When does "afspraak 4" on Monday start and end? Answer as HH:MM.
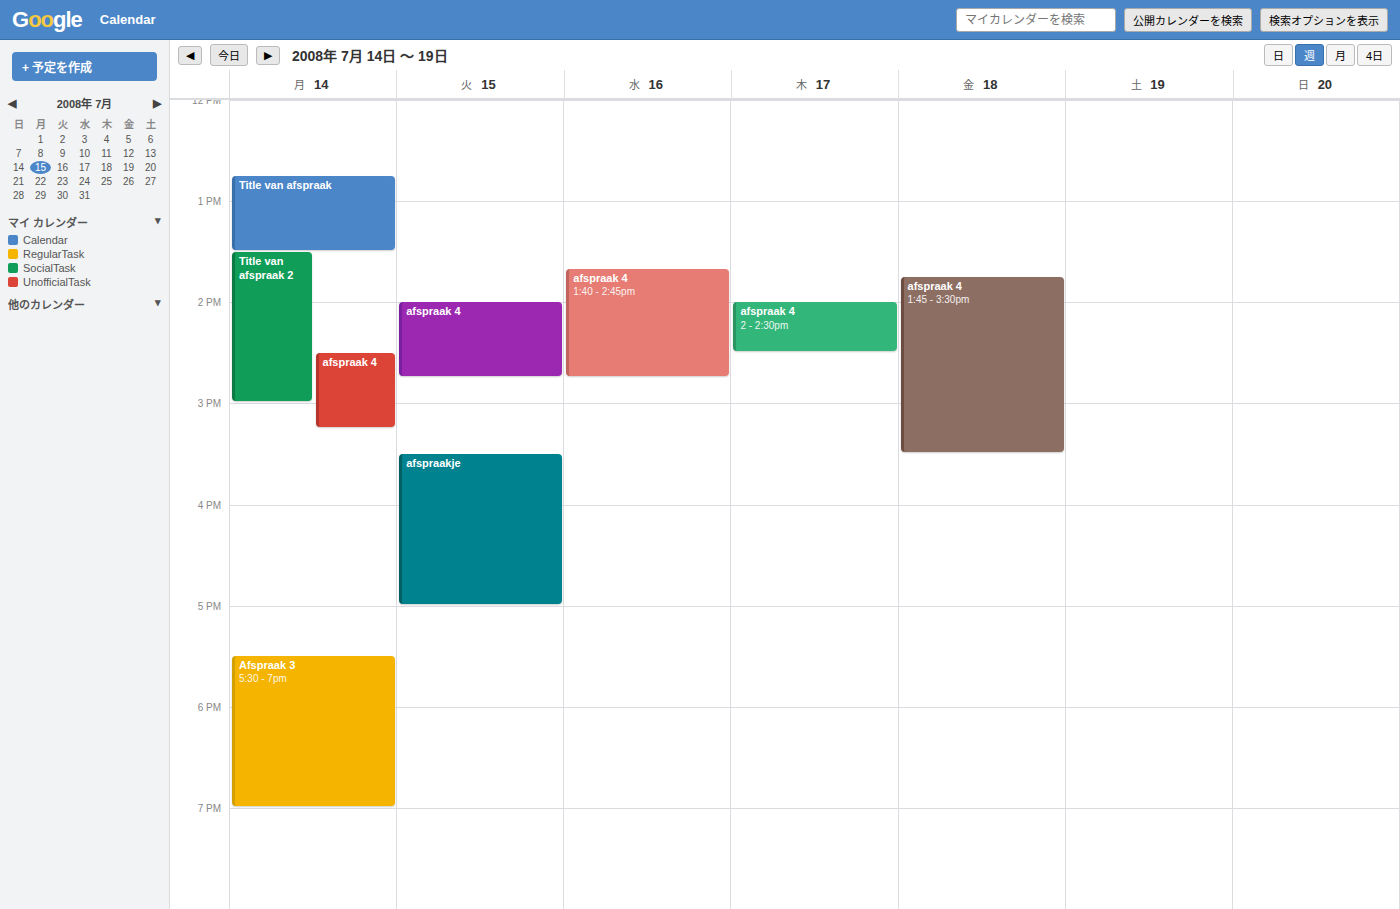
14:30 to 15:15